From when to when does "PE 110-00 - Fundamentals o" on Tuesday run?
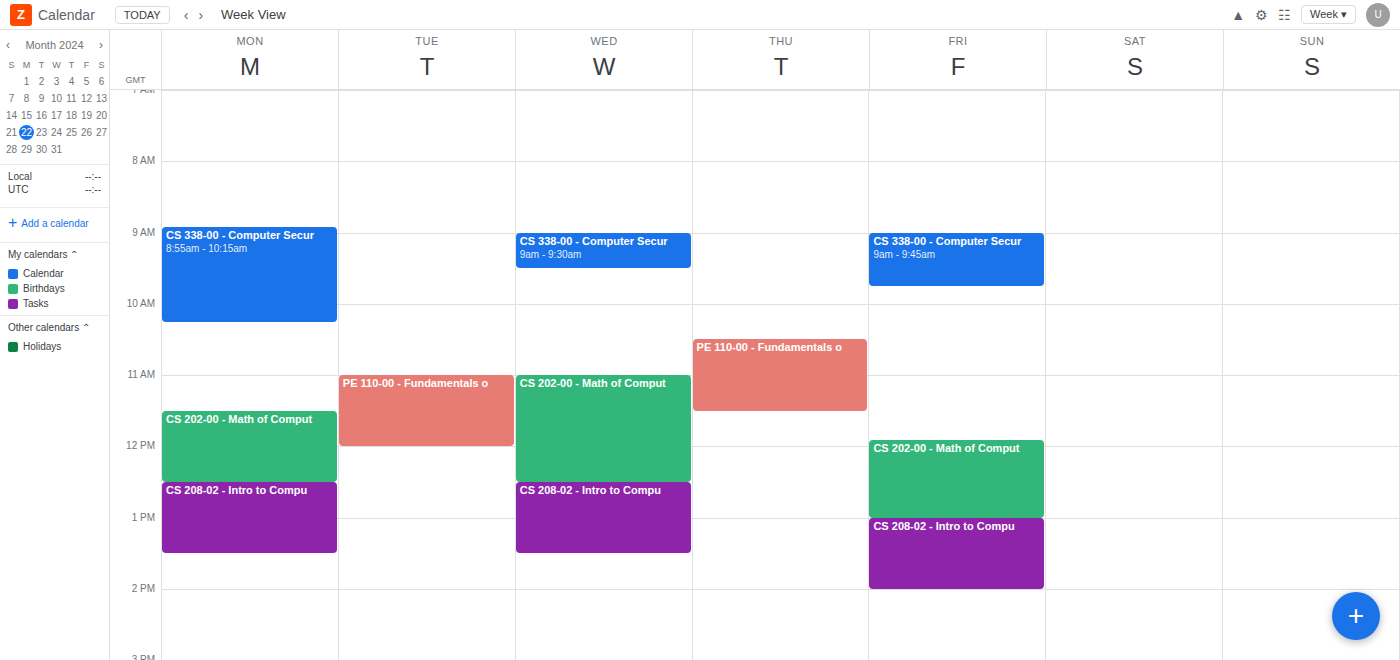
11:00 AM to 12:00 PM